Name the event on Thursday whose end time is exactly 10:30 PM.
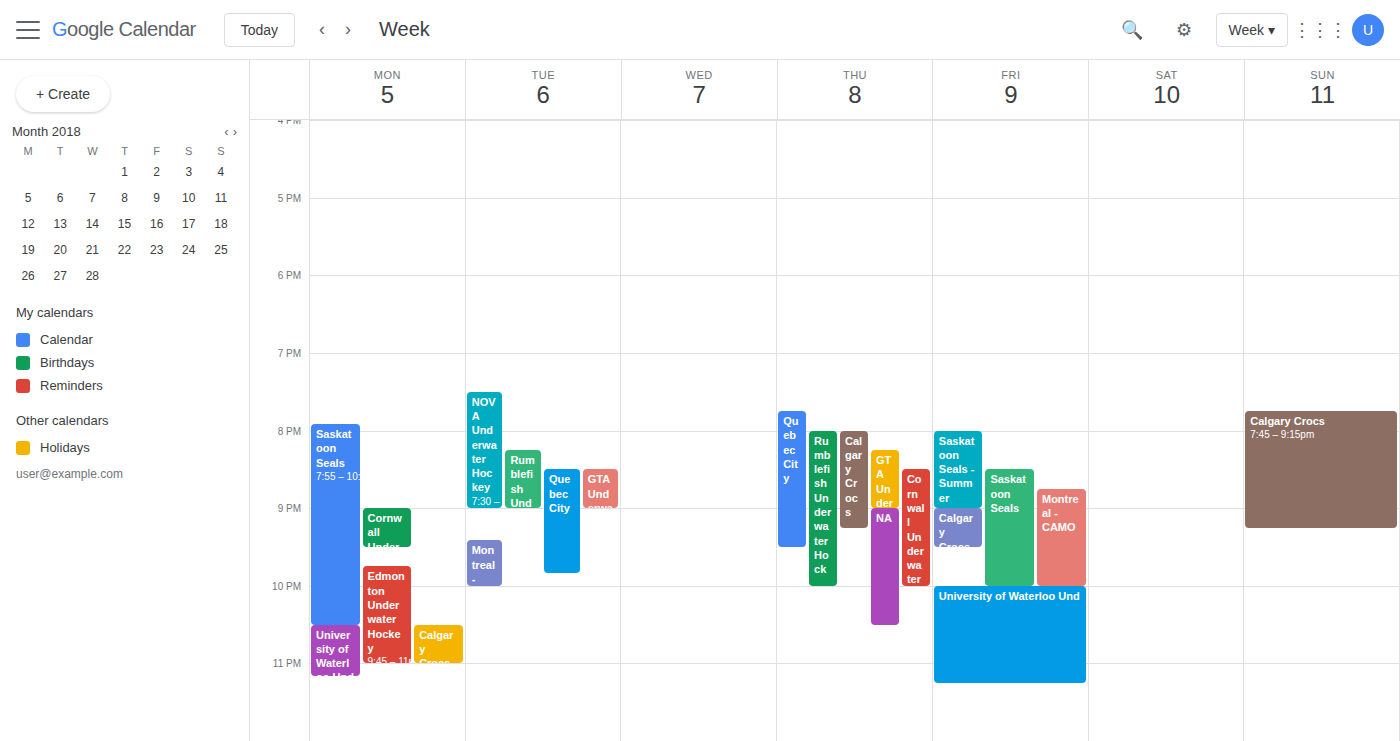
"NA"